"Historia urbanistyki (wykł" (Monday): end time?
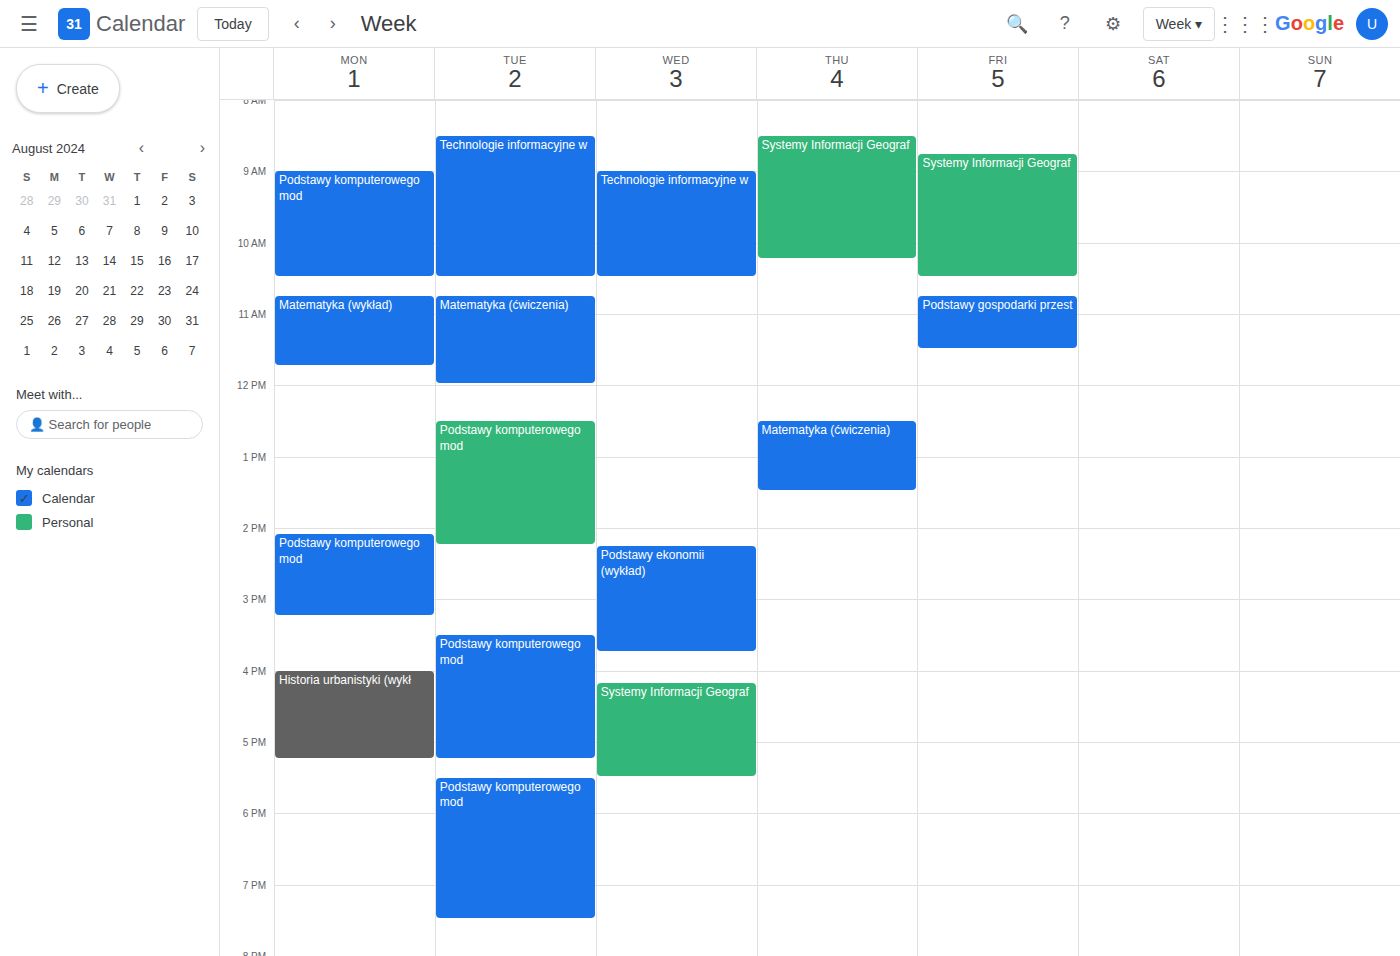
5:15 PM